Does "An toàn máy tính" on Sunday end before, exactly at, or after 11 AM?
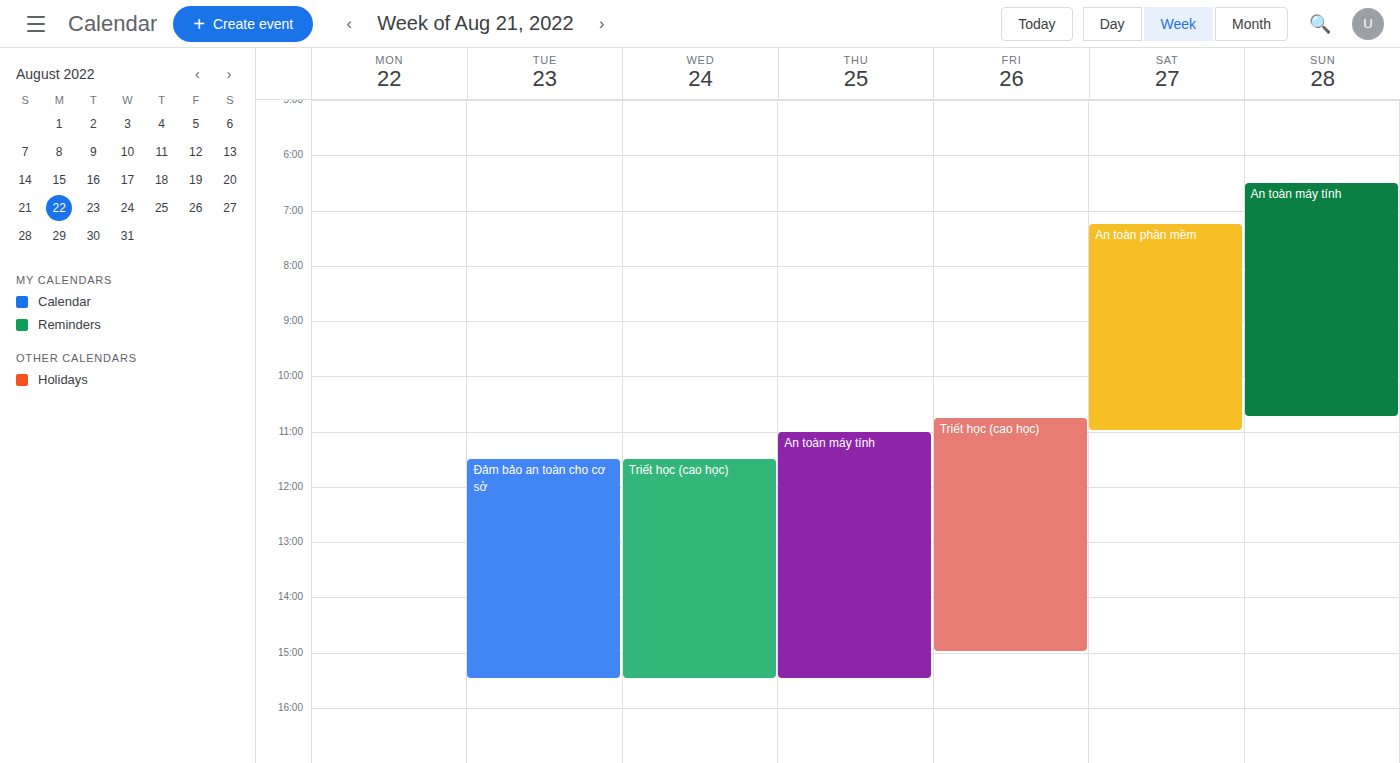
10:45 AM -- before 11 AM, 15 minutes above the 11 AM line.